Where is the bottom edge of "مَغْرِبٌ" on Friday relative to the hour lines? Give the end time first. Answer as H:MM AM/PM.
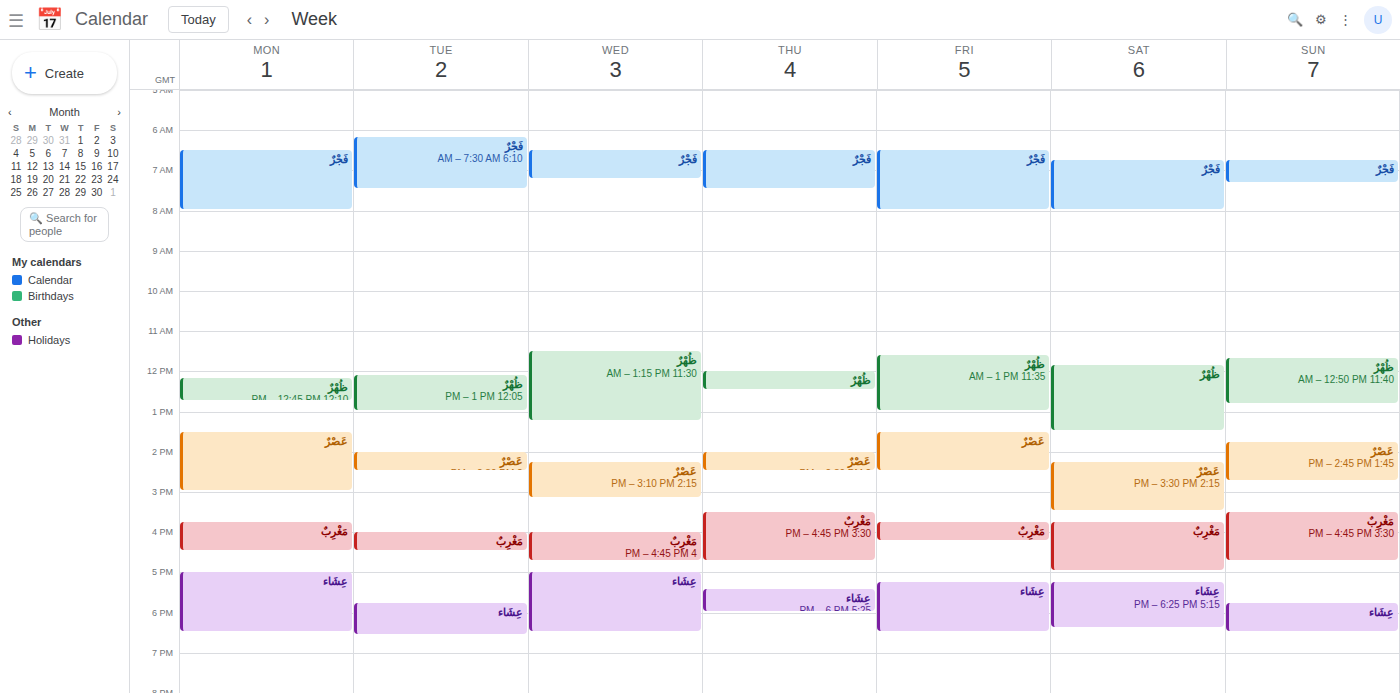
4:15 PM -- neither: a quarter of the way from the 4 PM line to the 5 PM line.